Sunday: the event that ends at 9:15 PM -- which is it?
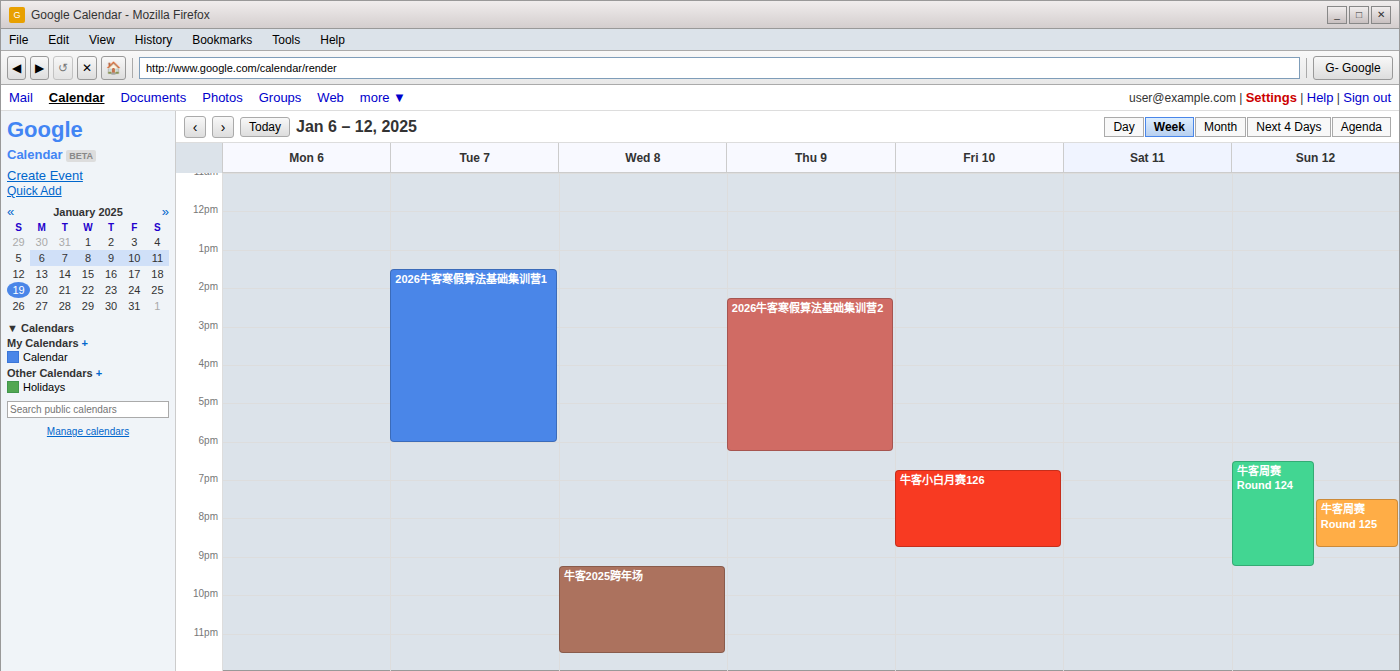
"牛客周赛 Round 124"